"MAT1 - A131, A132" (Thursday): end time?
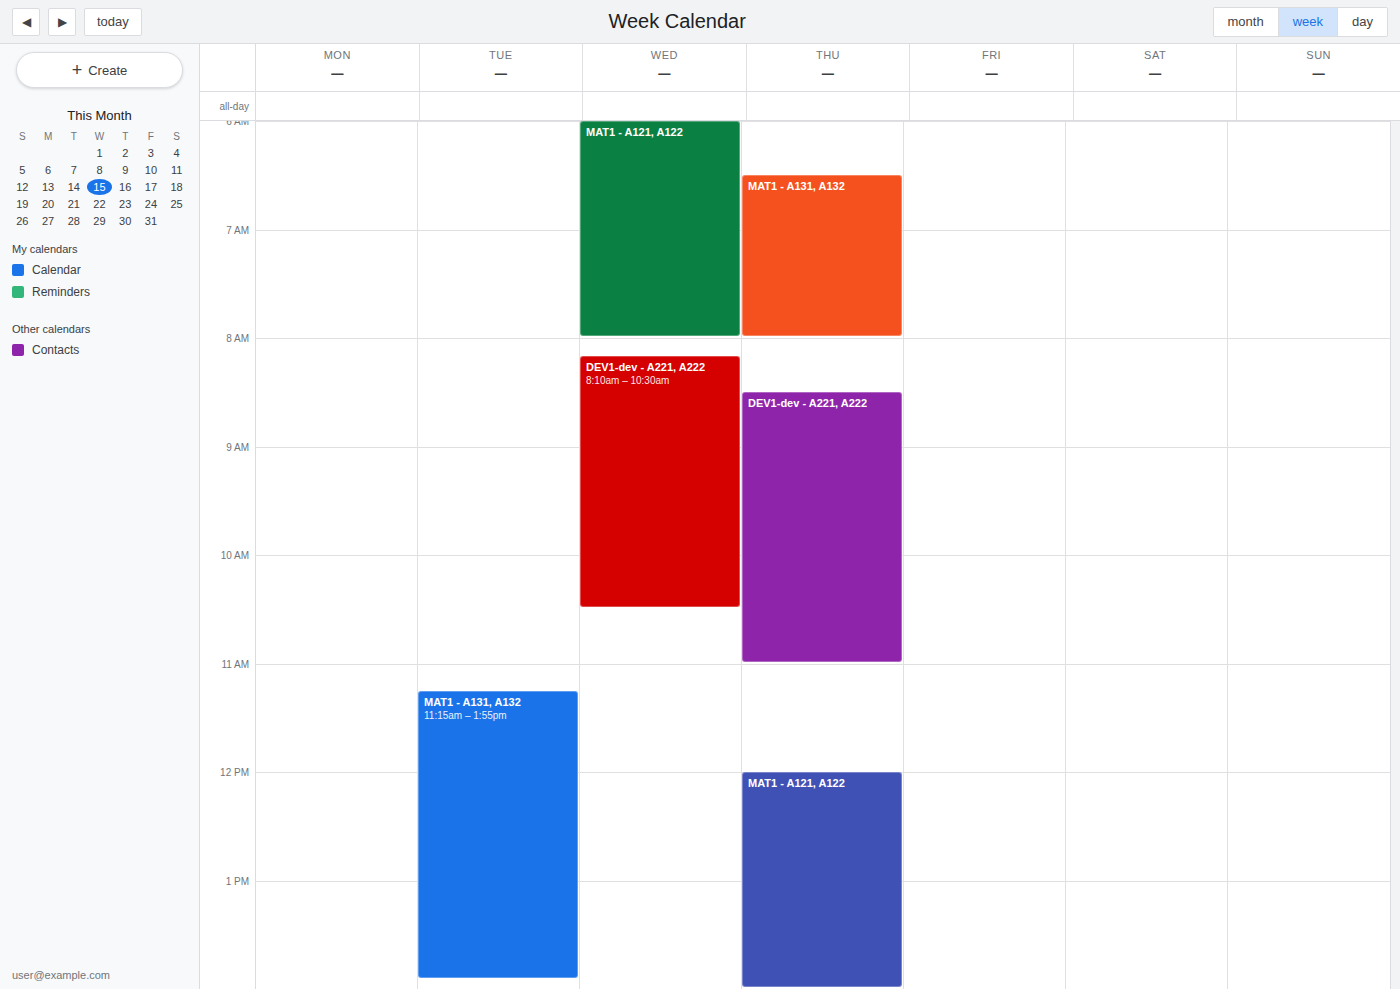
8:00 AM